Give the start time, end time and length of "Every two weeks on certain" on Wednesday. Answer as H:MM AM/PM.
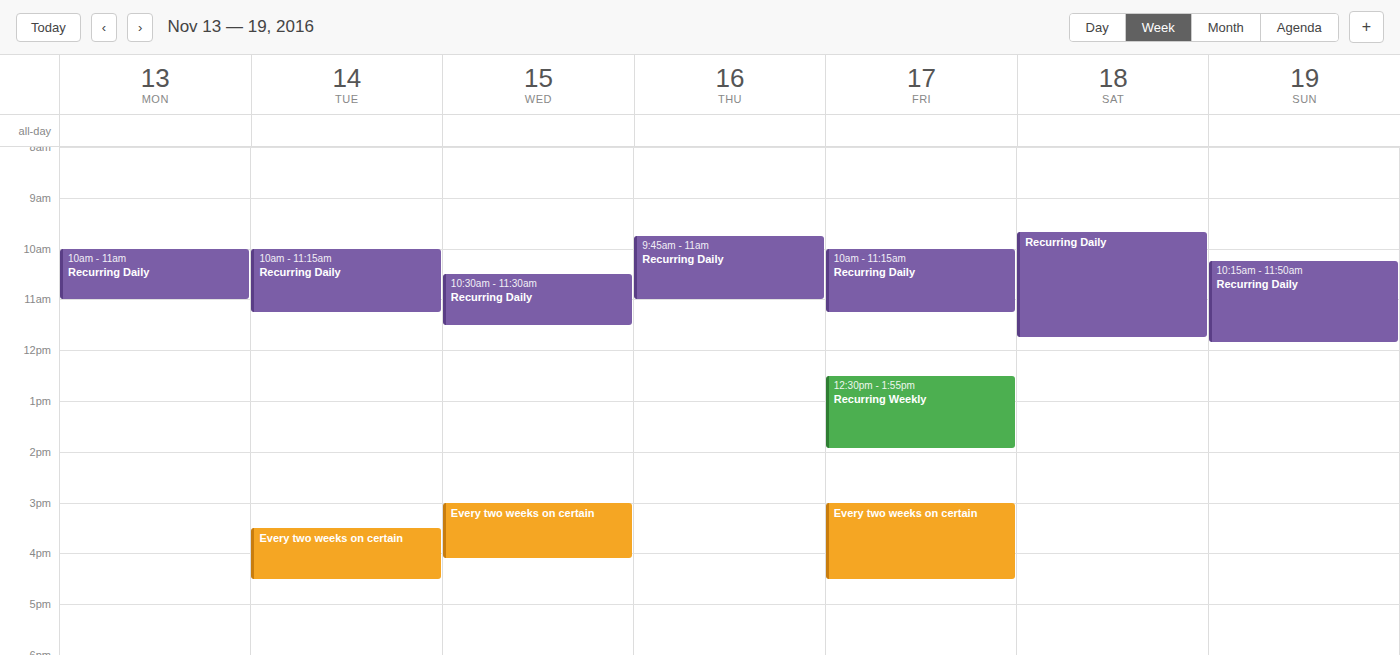
3:00 PM to 4:05 PM, 1 hour 5 minutes